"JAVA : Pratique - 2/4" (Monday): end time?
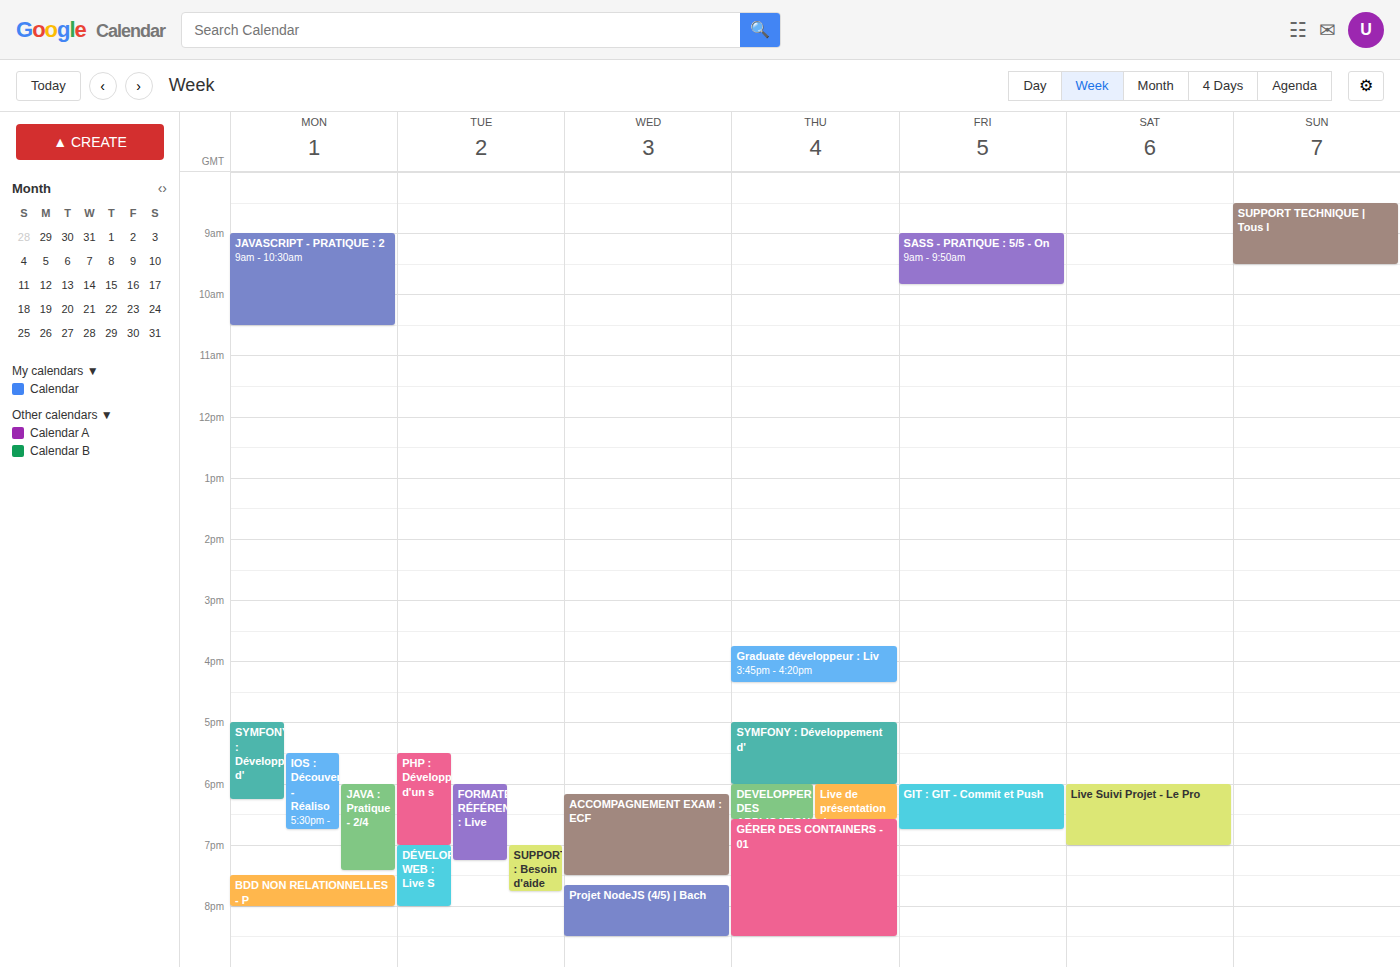
7:25 PM